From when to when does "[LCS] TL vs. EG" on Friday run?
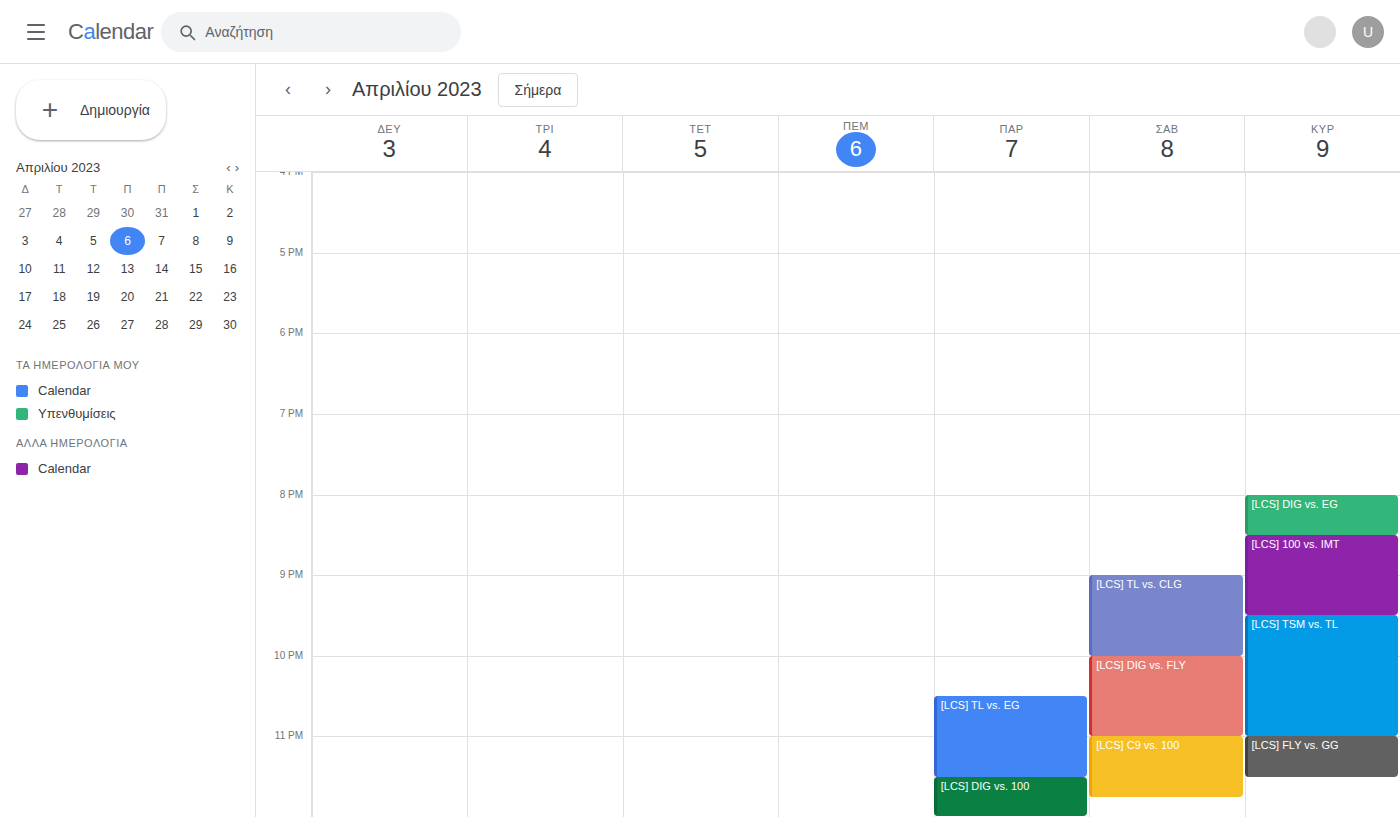
10:30 PM to 11:30 PM